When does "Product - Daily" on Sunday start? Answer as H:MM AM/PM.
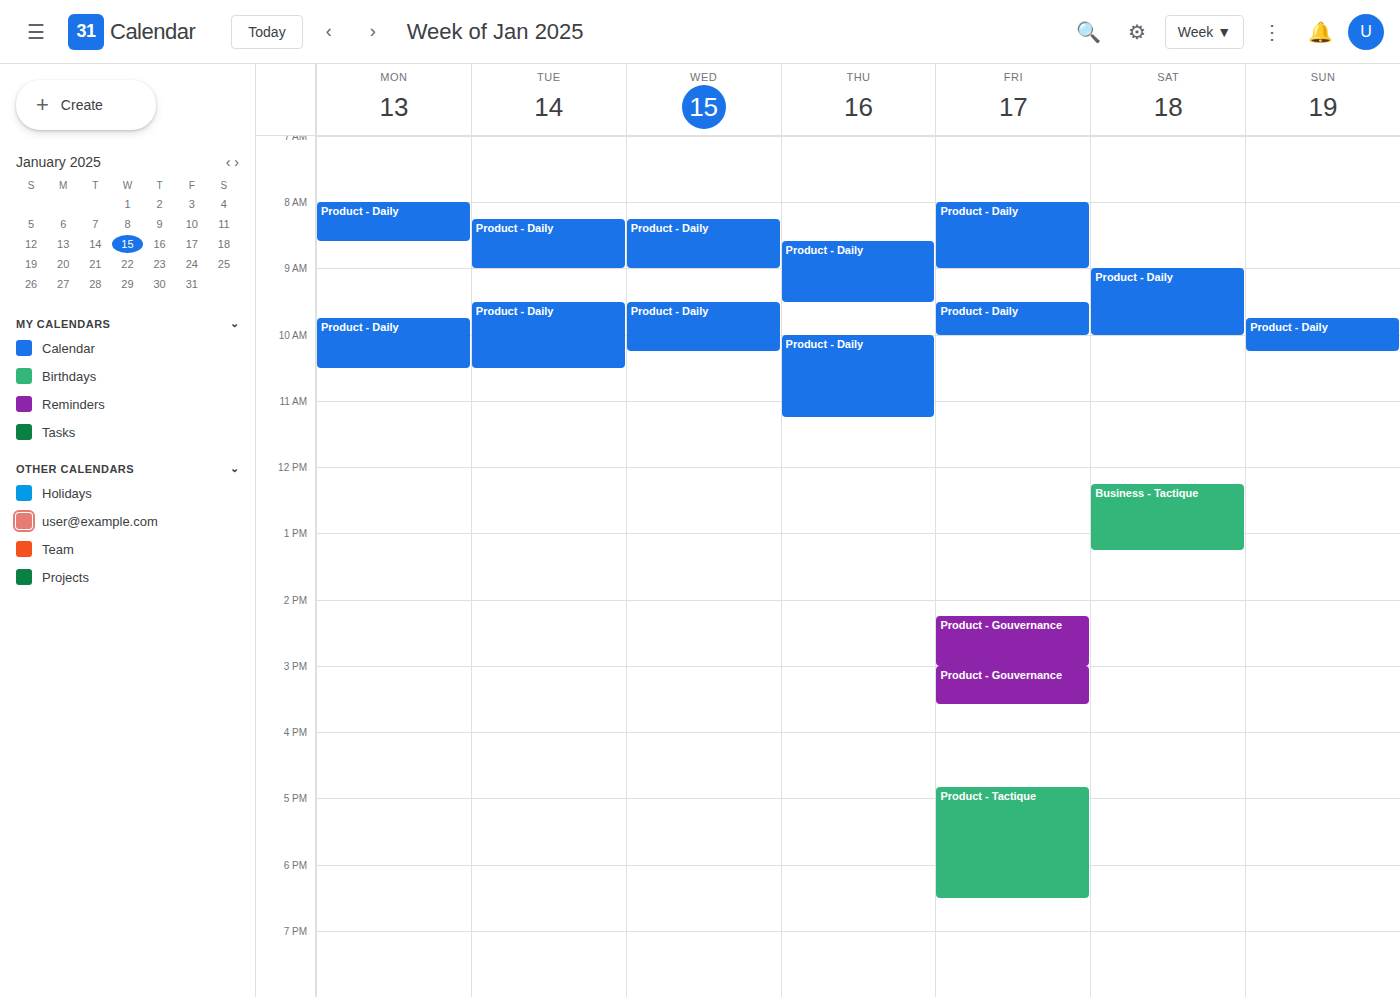
9:45 AM